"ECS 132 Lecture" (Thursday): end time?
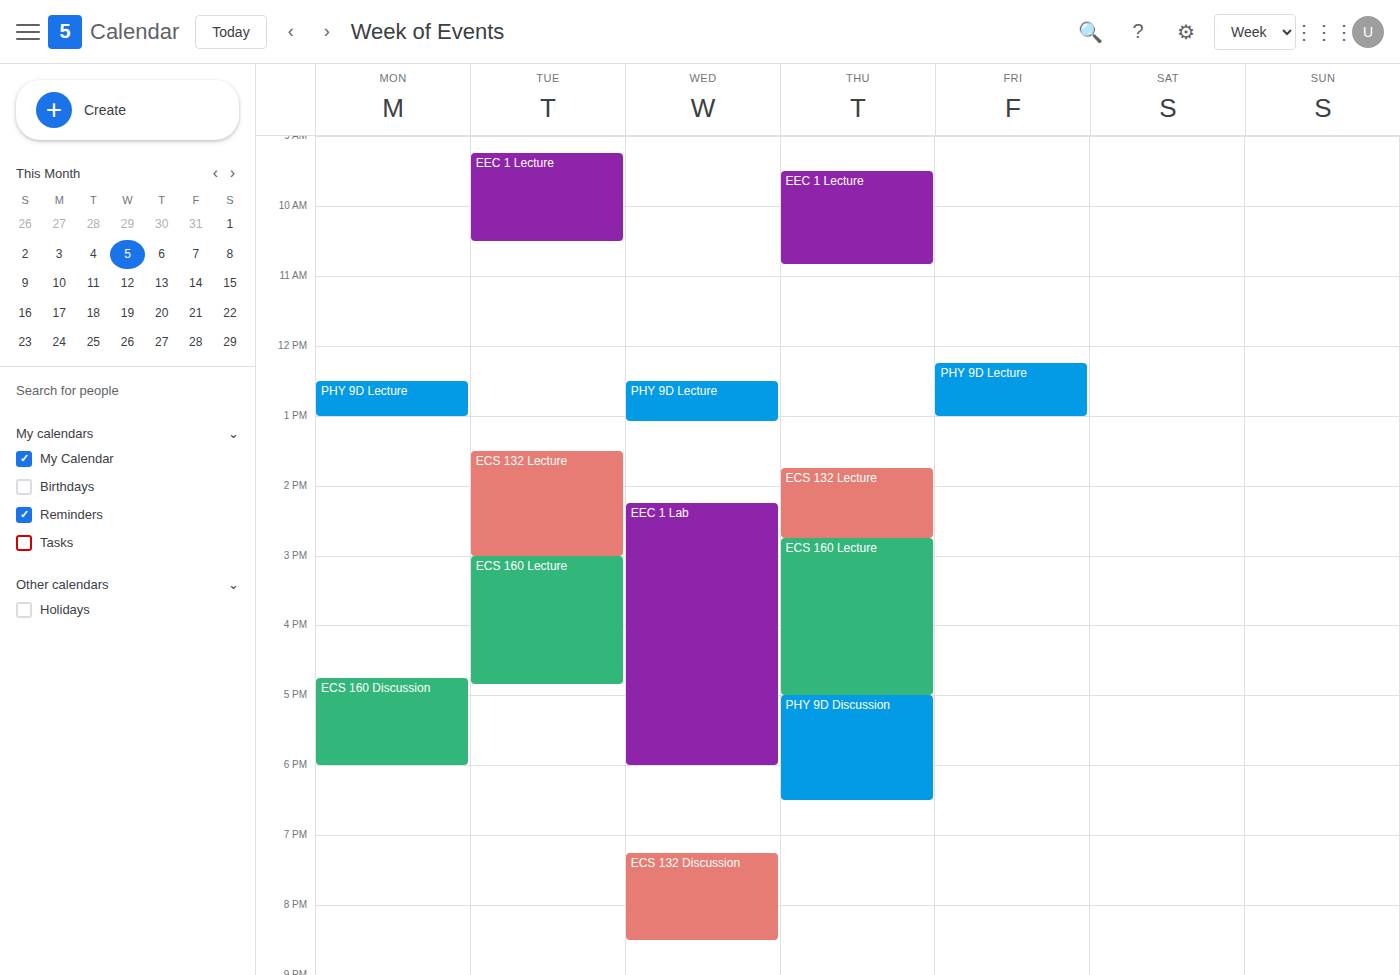
14:45